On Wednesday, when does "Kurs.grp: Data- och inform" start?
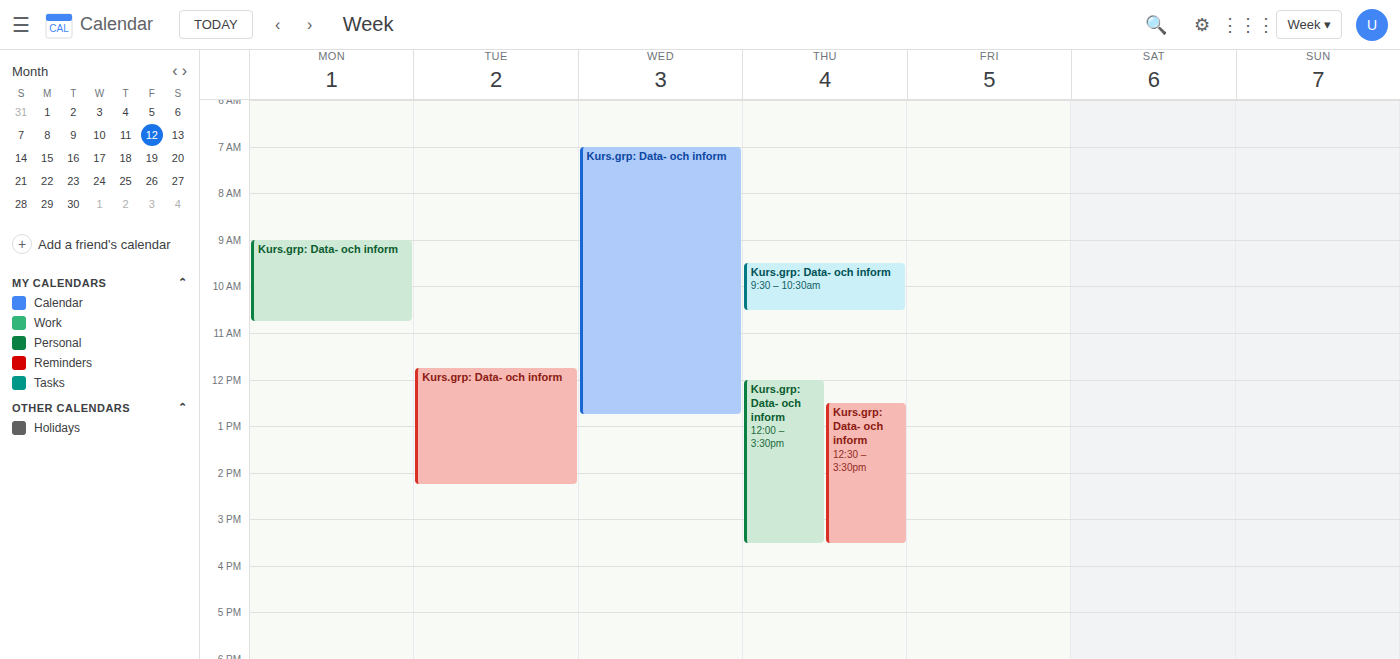
7:00 AM